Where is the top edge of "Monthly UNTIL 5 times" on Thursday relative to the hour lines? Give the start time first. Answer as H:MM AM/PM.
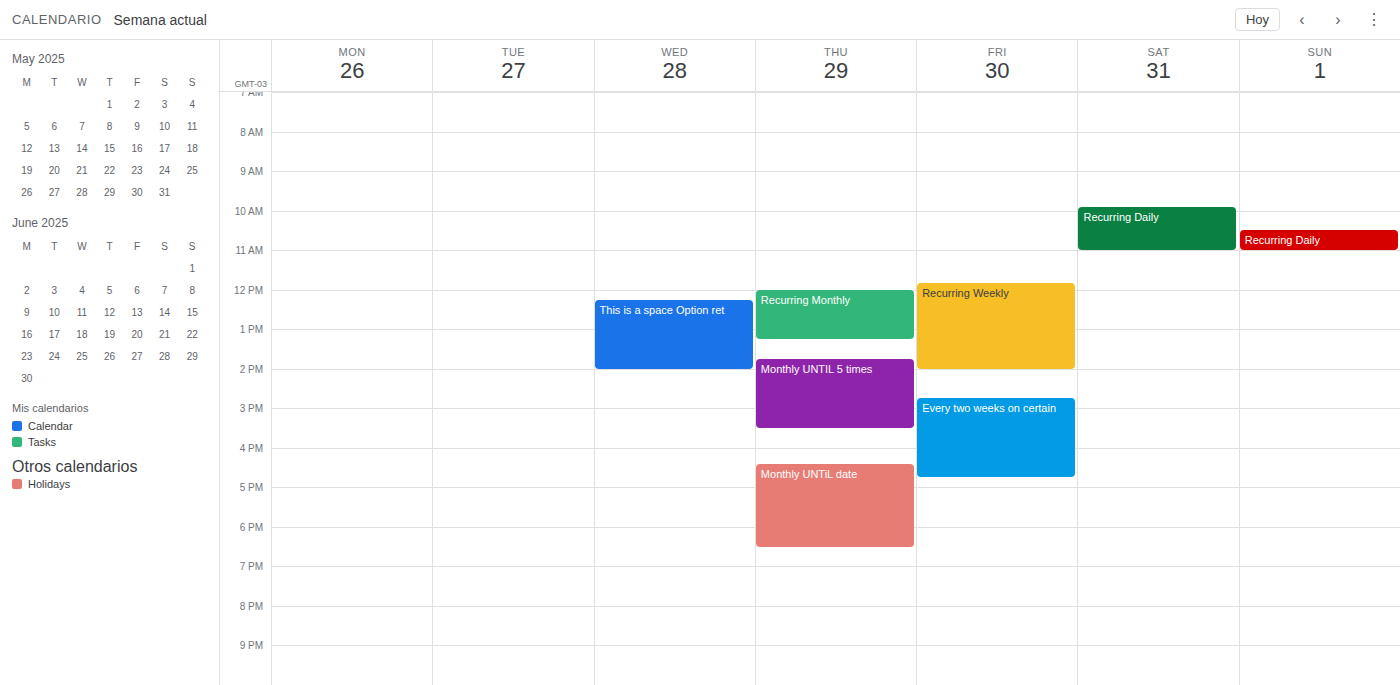
1:45 PM -- neither: three quarters of the way from the 1 PM line to the 2 PM line.